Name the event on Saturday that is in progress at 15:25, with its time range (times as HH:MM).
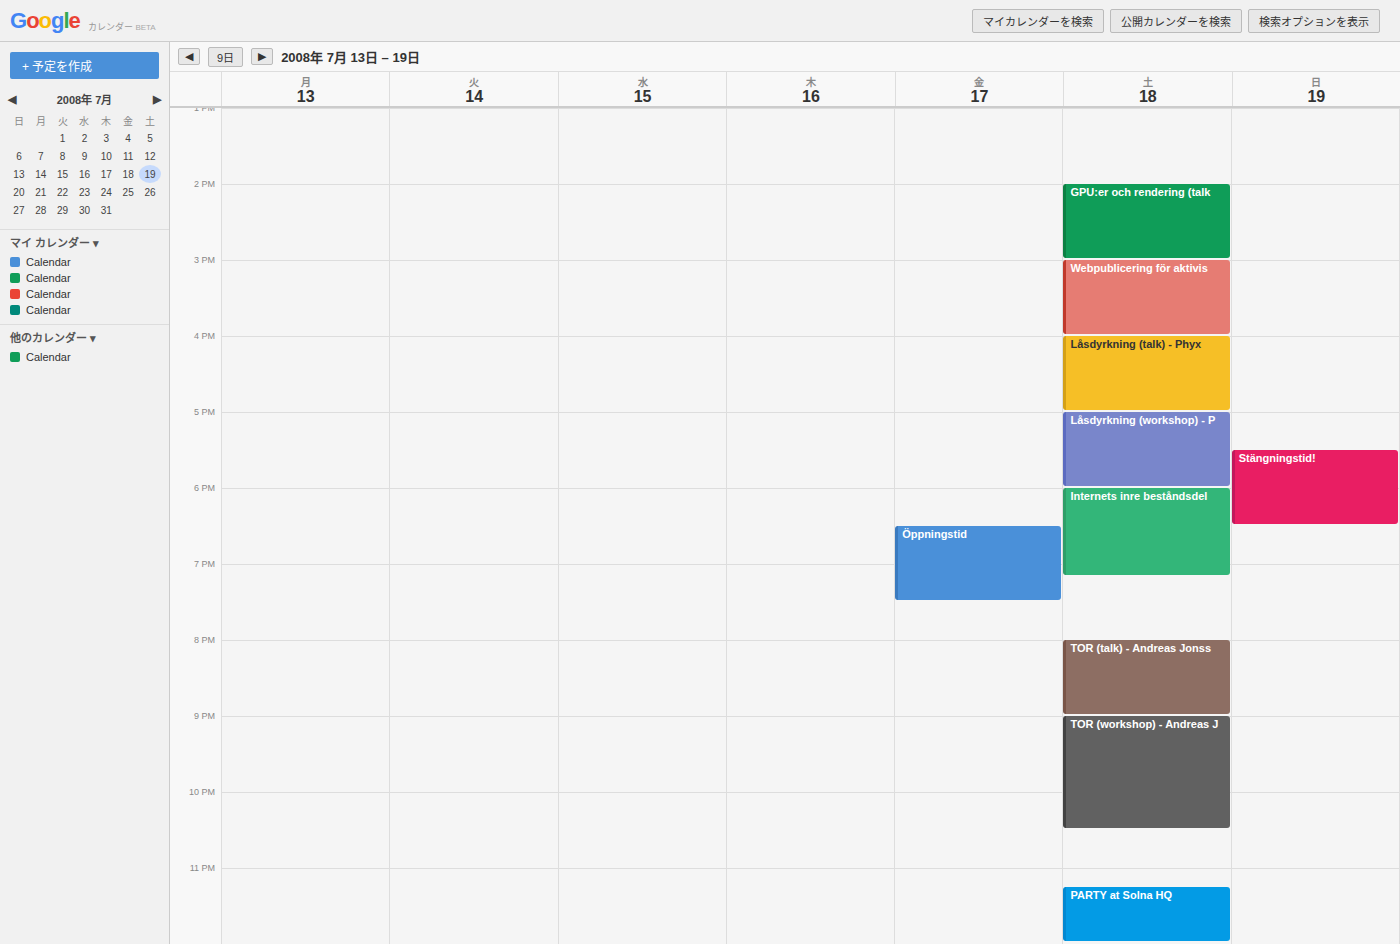
"Webpublicering för aktivis", 15:00 to 16:00